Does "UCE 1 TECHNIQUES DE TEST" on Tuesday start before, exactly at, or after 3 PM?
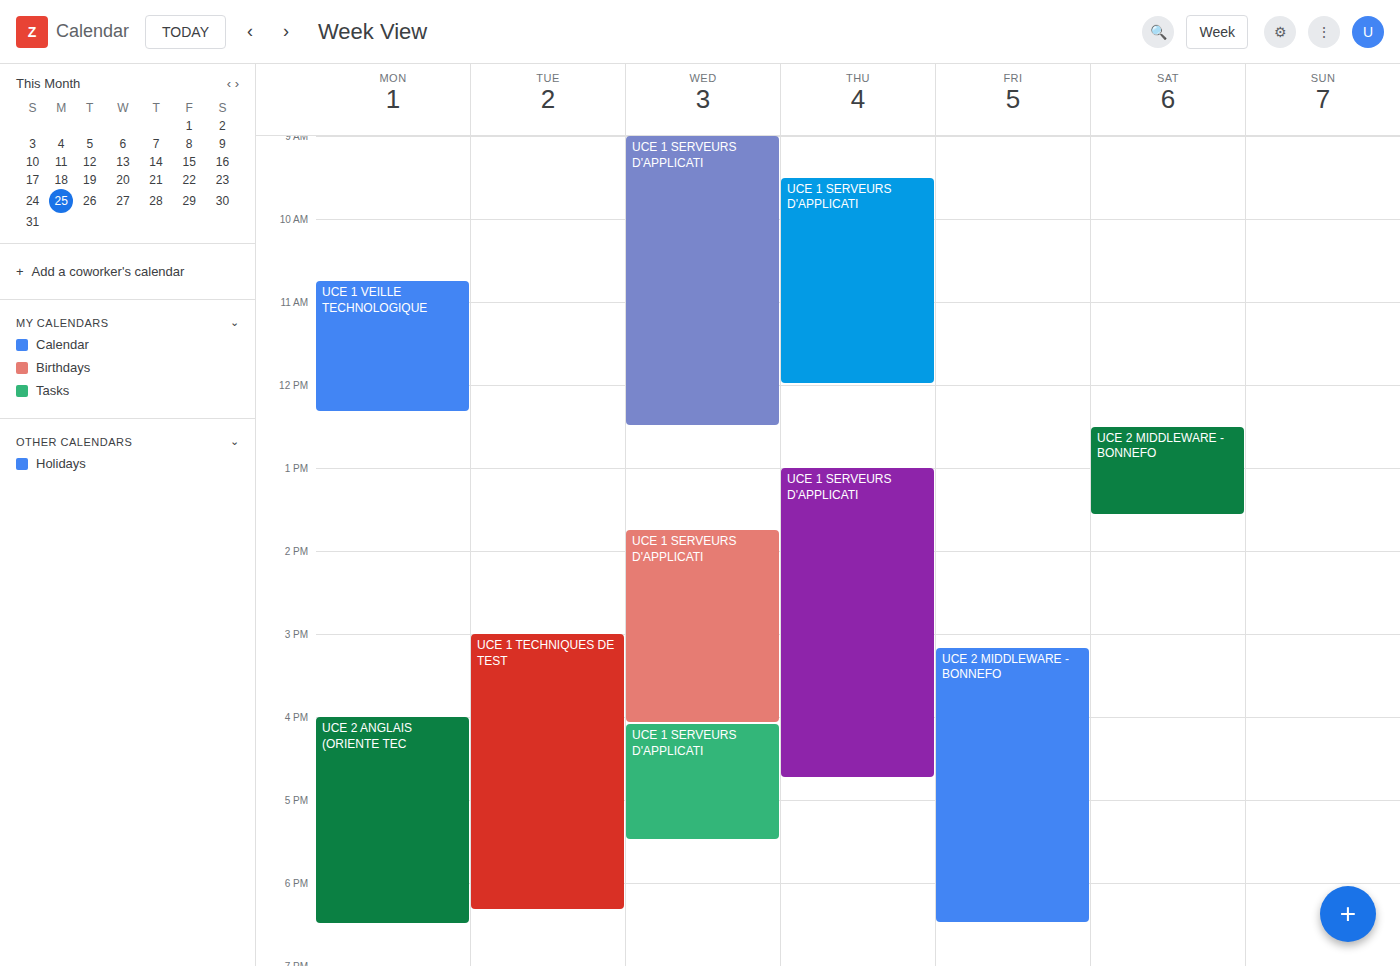
3:00 PM -- exactly at 3 PM, on the 3 PM line.